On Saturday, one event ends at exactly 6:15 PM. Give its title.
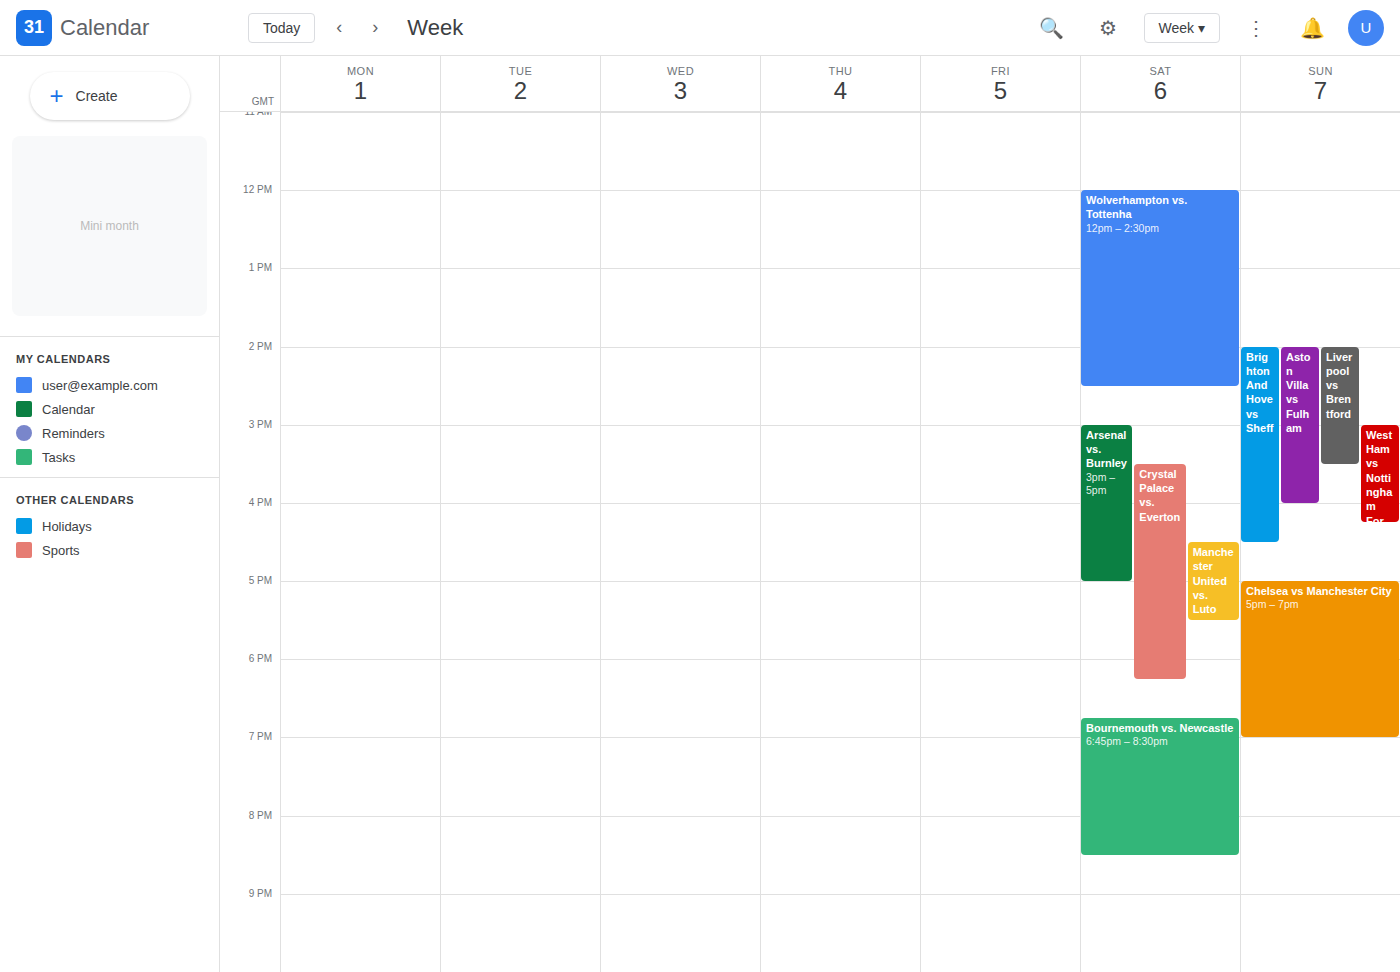
"Crystal Palace vs. Everton"